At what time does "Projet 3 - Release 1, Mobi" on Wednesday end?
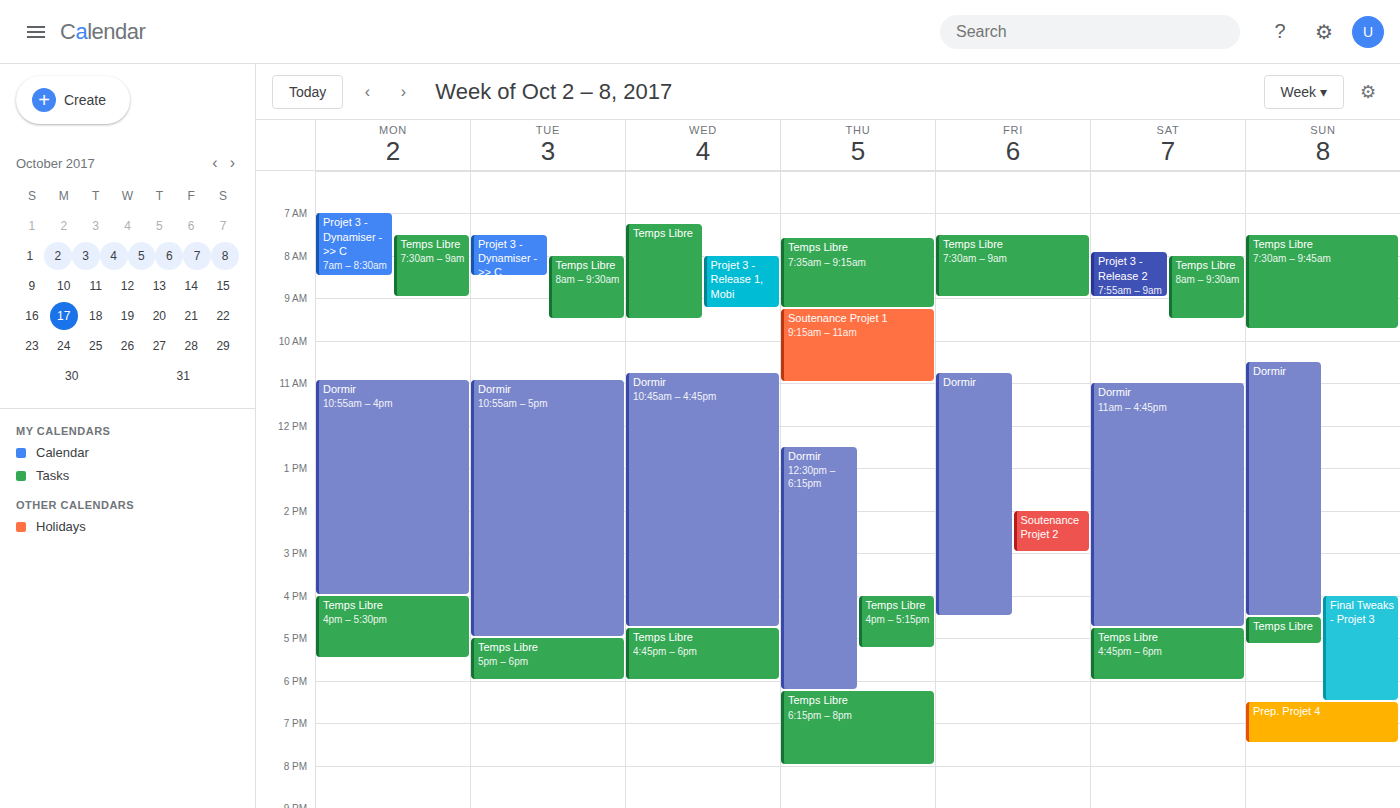
09:15